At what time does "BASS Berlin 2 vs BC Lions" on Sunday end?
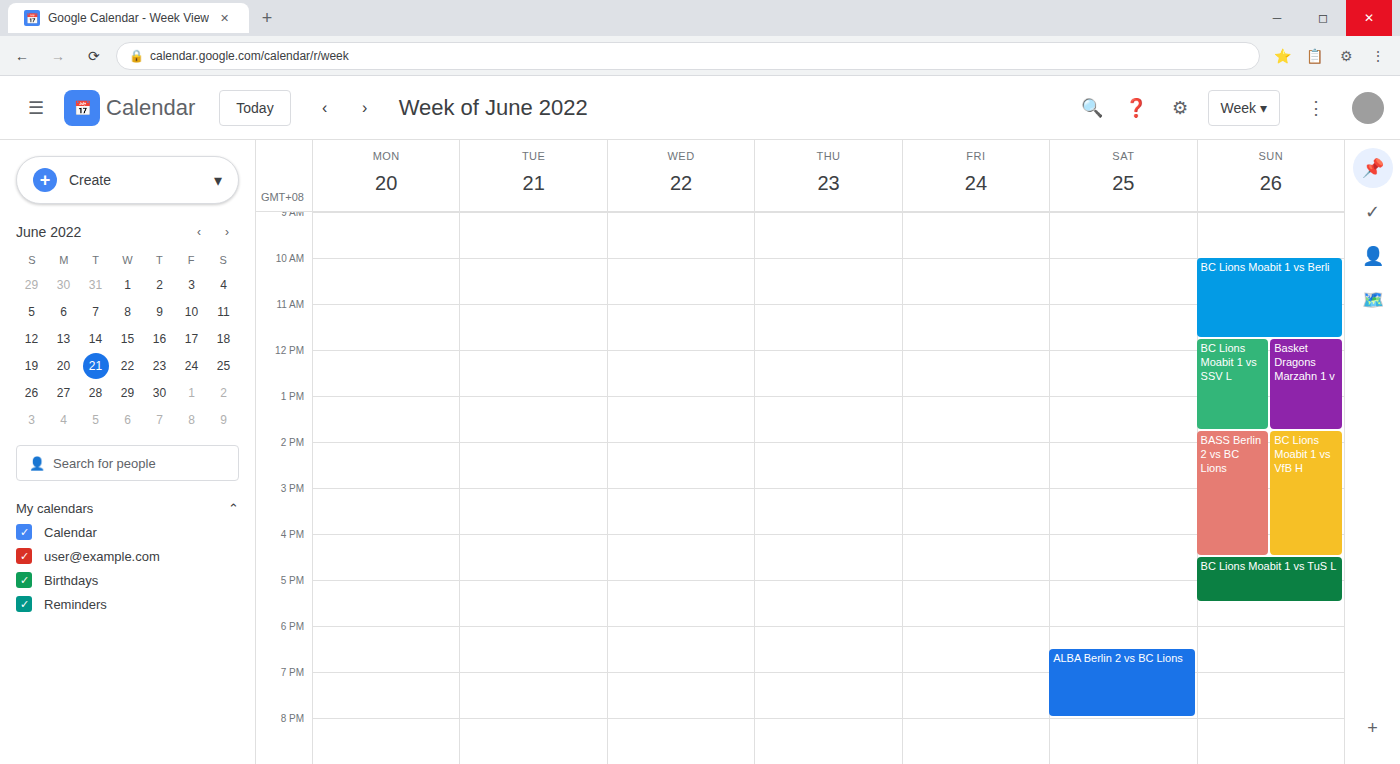
4:30 PM